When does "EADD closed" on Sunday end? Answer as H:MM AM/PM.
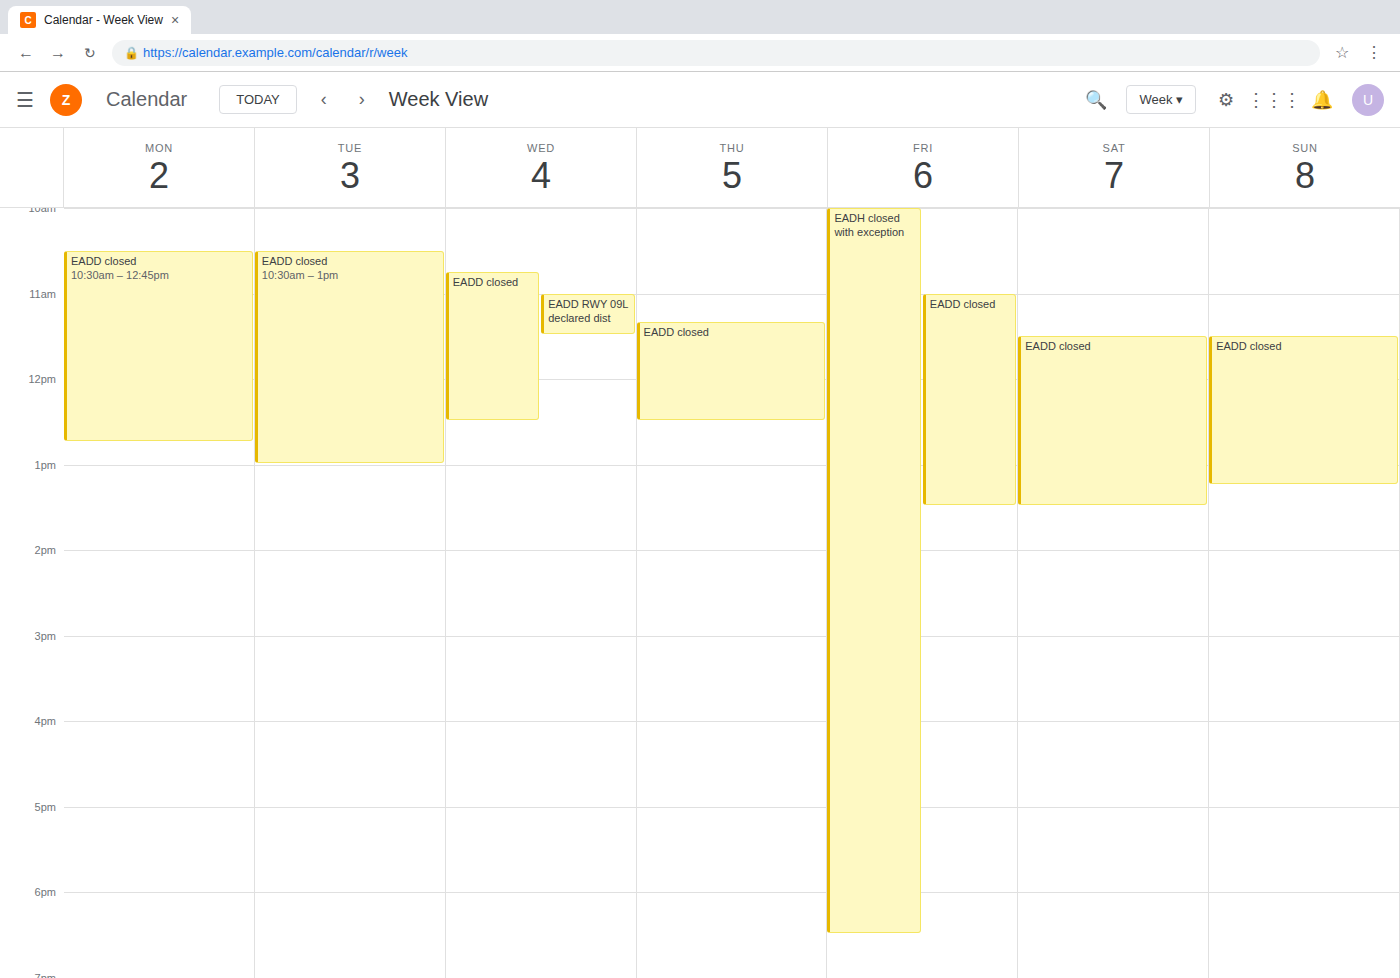
1:15 PM